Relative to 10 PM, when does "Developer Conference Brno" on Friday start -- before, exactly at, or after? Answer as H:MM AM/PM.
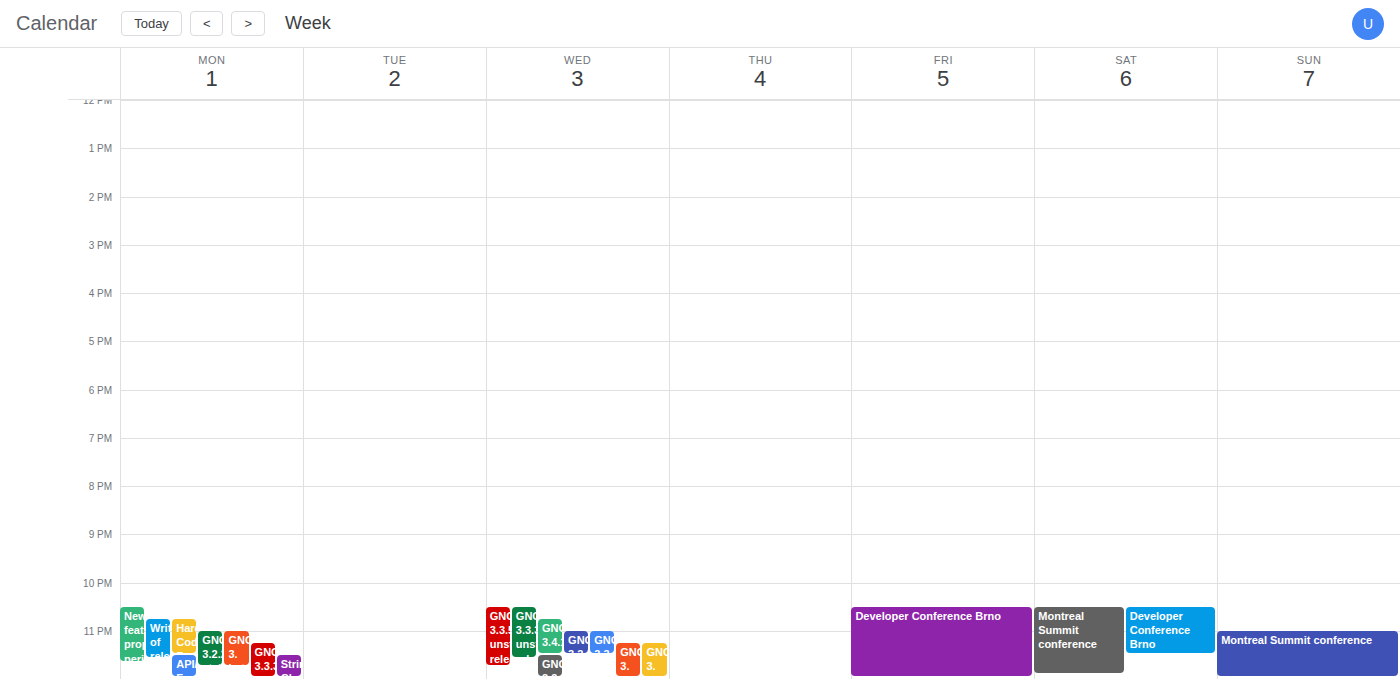
10:30 PM -- after 10 PM, 30 minutes below the 10 PM line.